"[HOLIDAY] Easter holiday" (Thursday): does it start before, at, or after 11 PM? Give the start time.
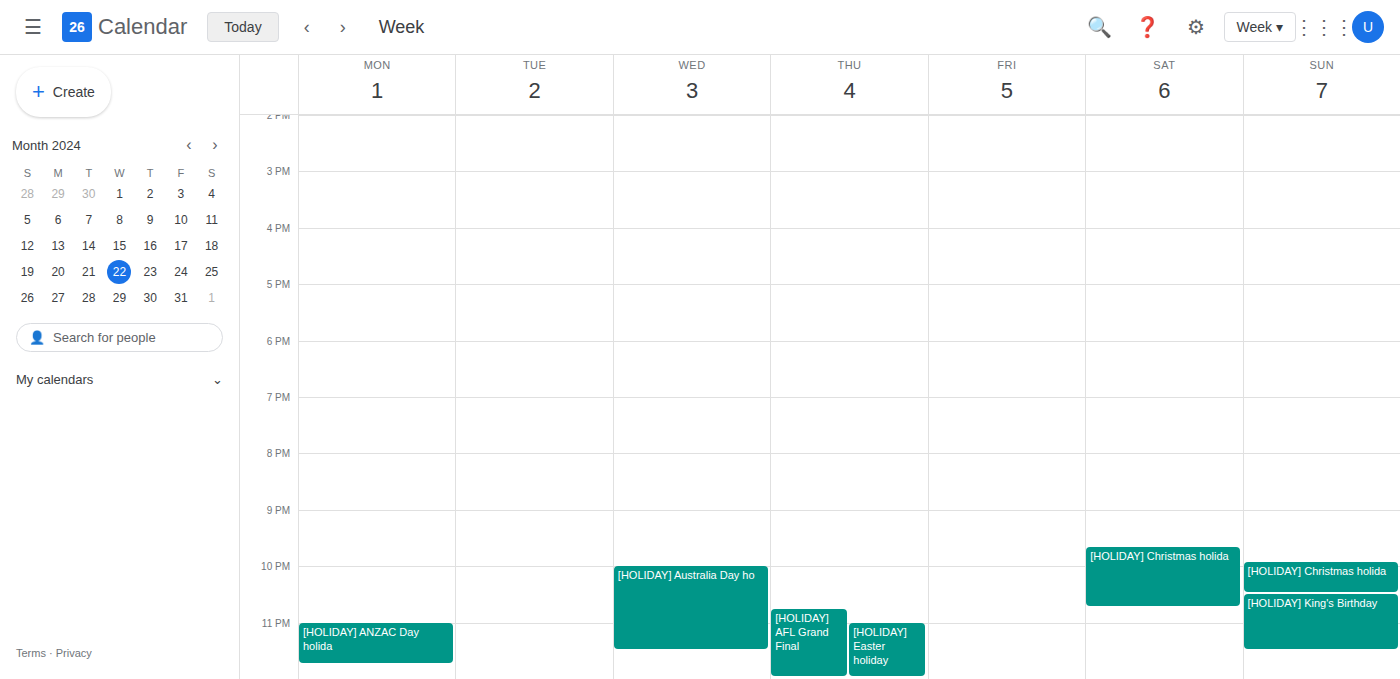
11:00 PM -- exactly at 11 PM, on the 11 PM line.